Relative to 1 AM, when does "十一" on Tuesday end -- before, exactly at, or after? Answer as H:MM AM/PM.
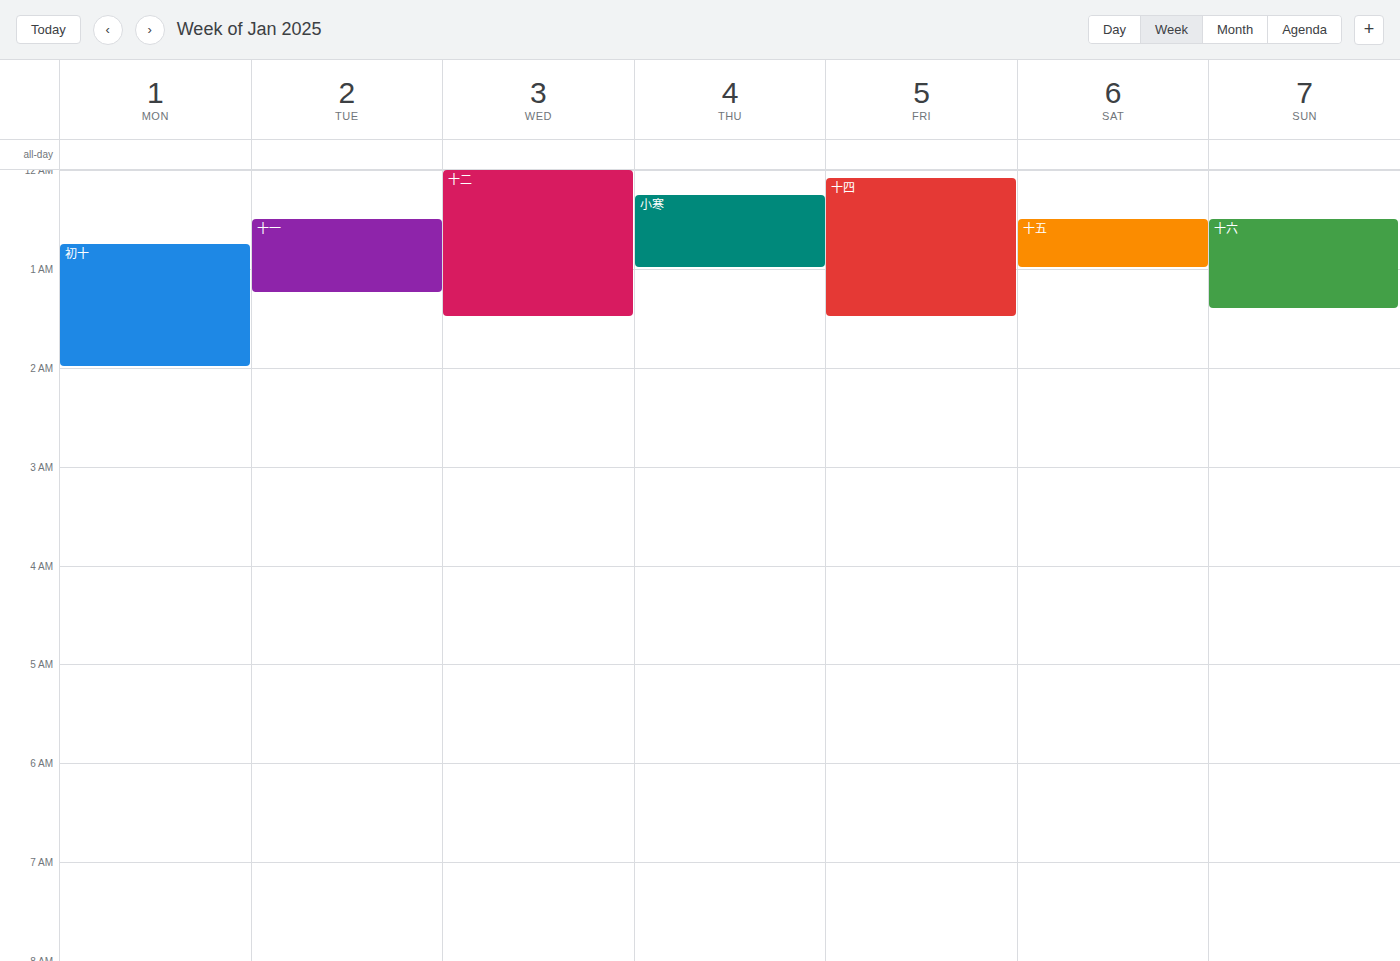
1:15 AM -- after 1 AM, 15 minutes below the 1 AM line.